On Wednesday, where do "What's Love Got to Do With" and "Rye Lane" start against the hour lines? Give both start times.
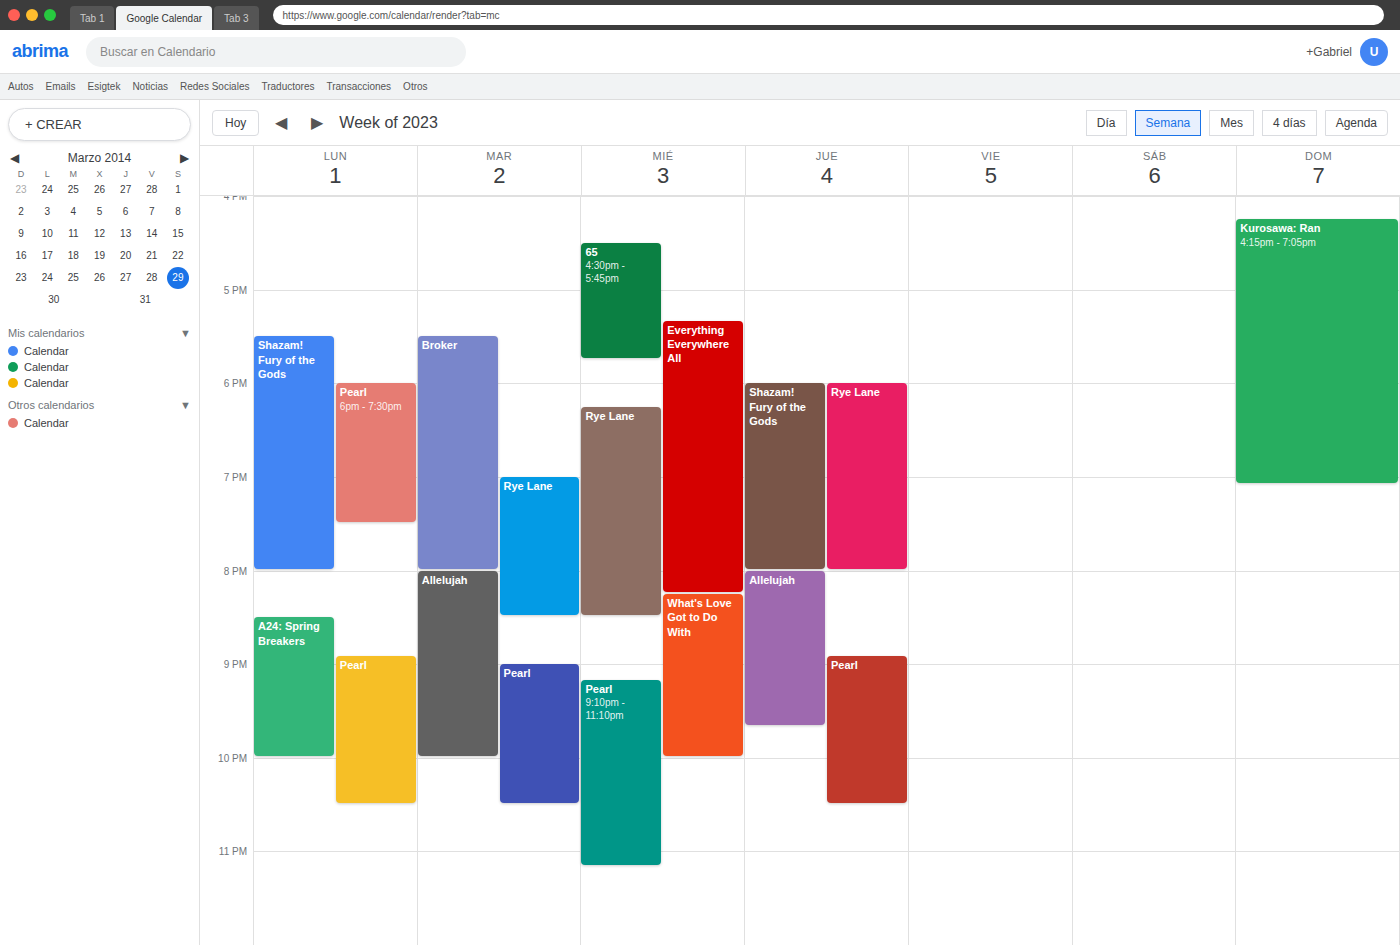
"What's Love Got to Do With": 20:15, neither: a quarter of the way from the 20:00 line to the 21:00 line. "Rye Lane": 18:15, neither: a quarter of the way from the 18:00 line to the 19:00 line.